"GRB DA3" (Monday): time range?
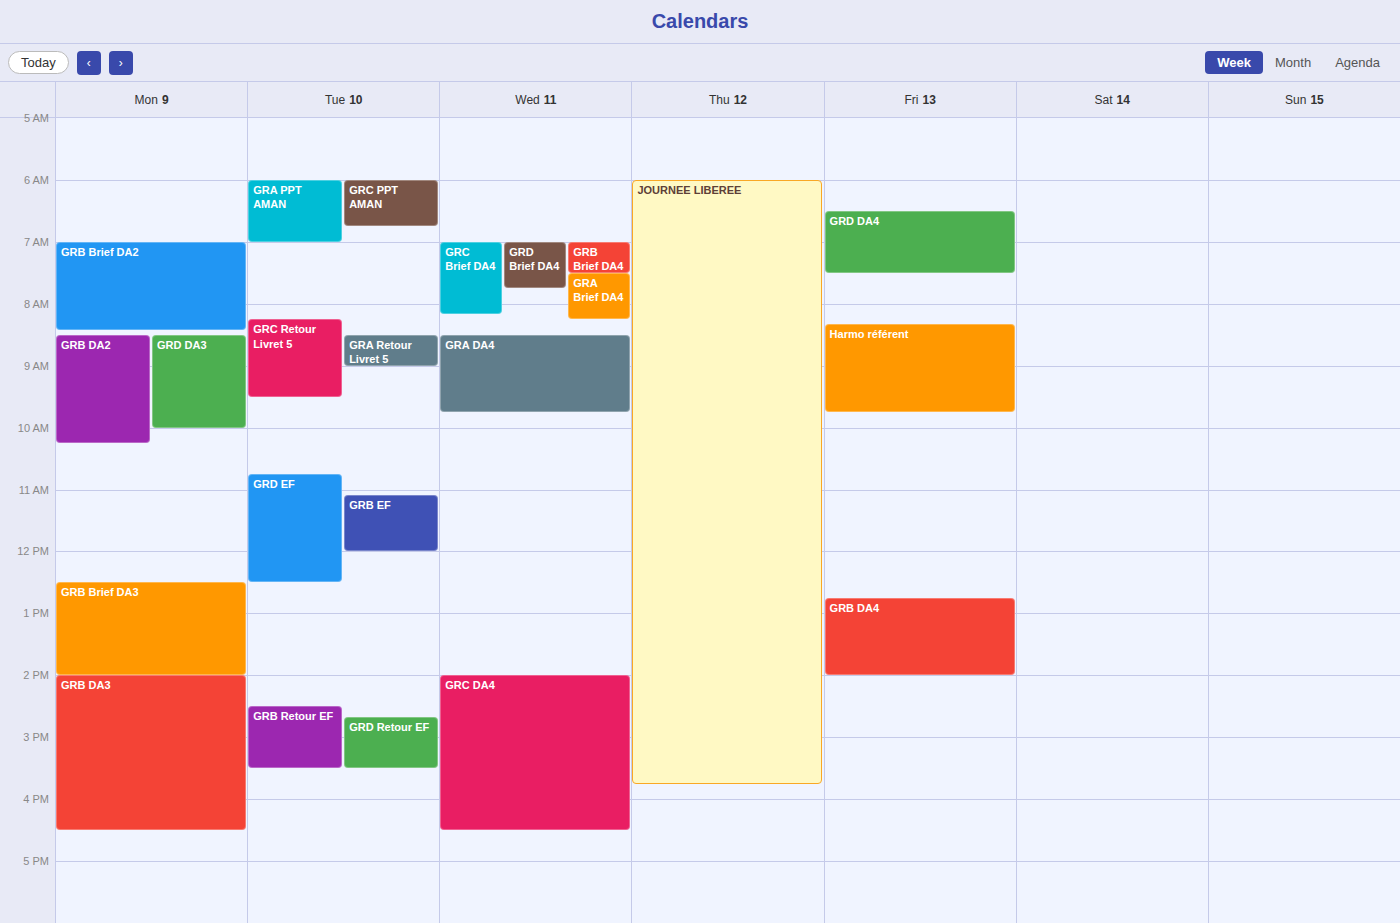
2:00 PM to 4:30 PM